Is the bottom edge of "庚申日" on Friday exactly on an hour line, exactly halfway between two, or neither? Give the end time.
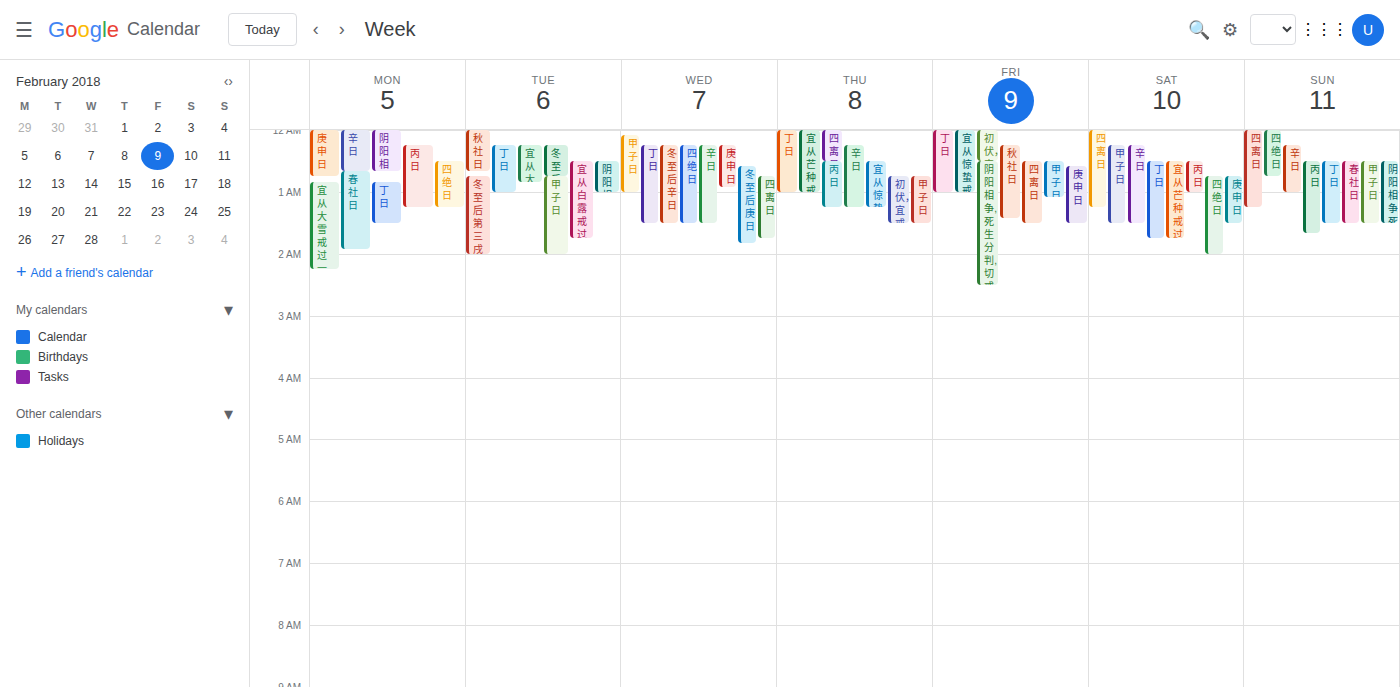
1:30 AM -- halfway between the 1 AM and 2 AM lines.